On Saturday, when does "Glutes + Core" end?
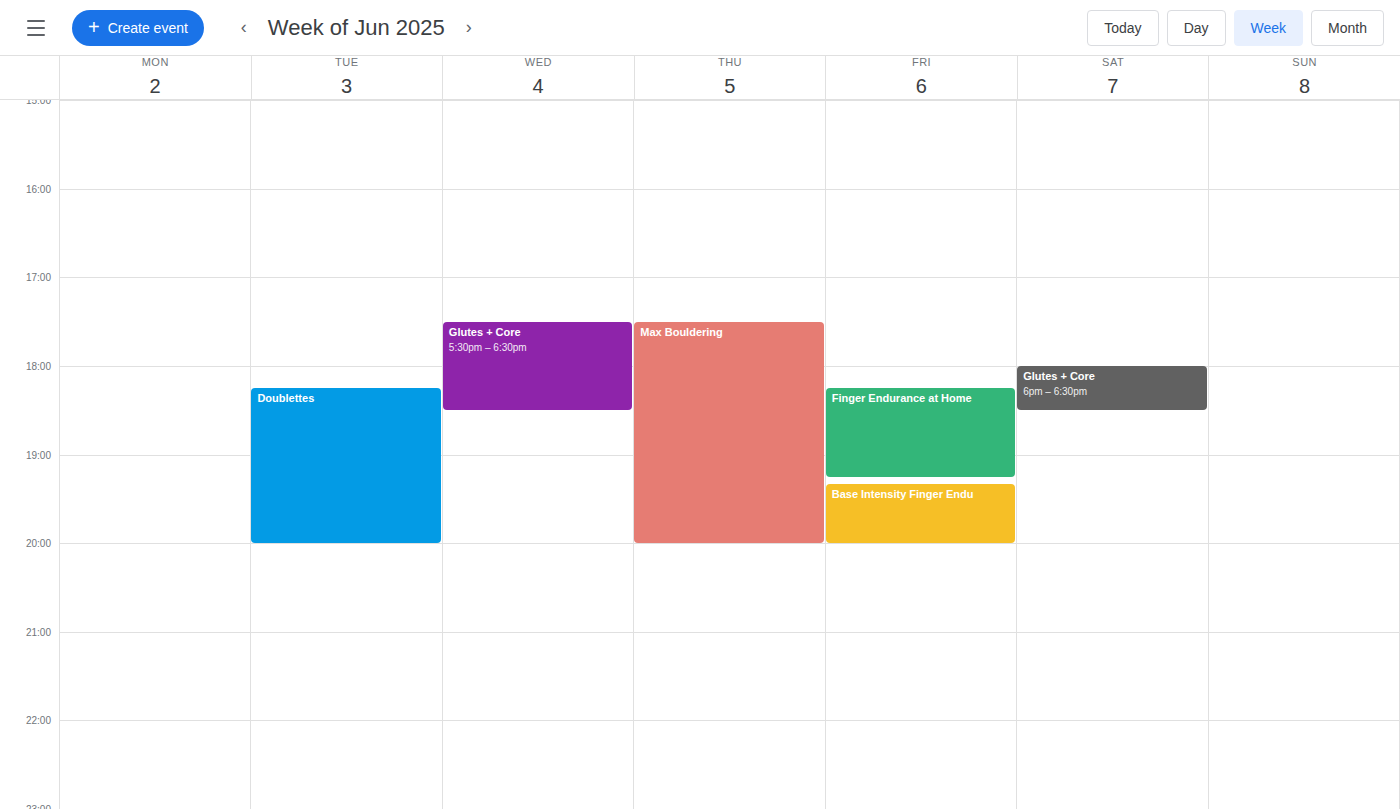
18:30